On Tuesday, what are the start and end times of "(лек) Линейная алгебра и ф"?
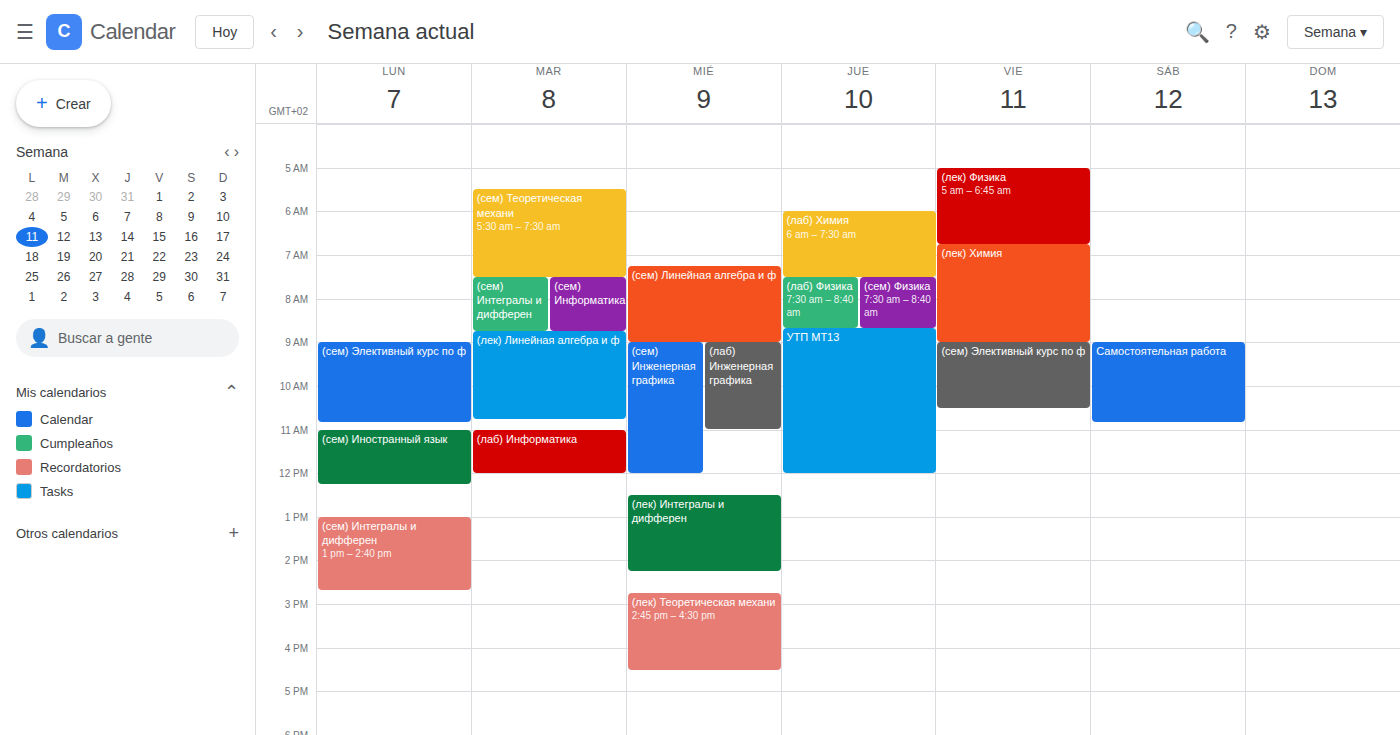
8:45 AM to 10:45 AM